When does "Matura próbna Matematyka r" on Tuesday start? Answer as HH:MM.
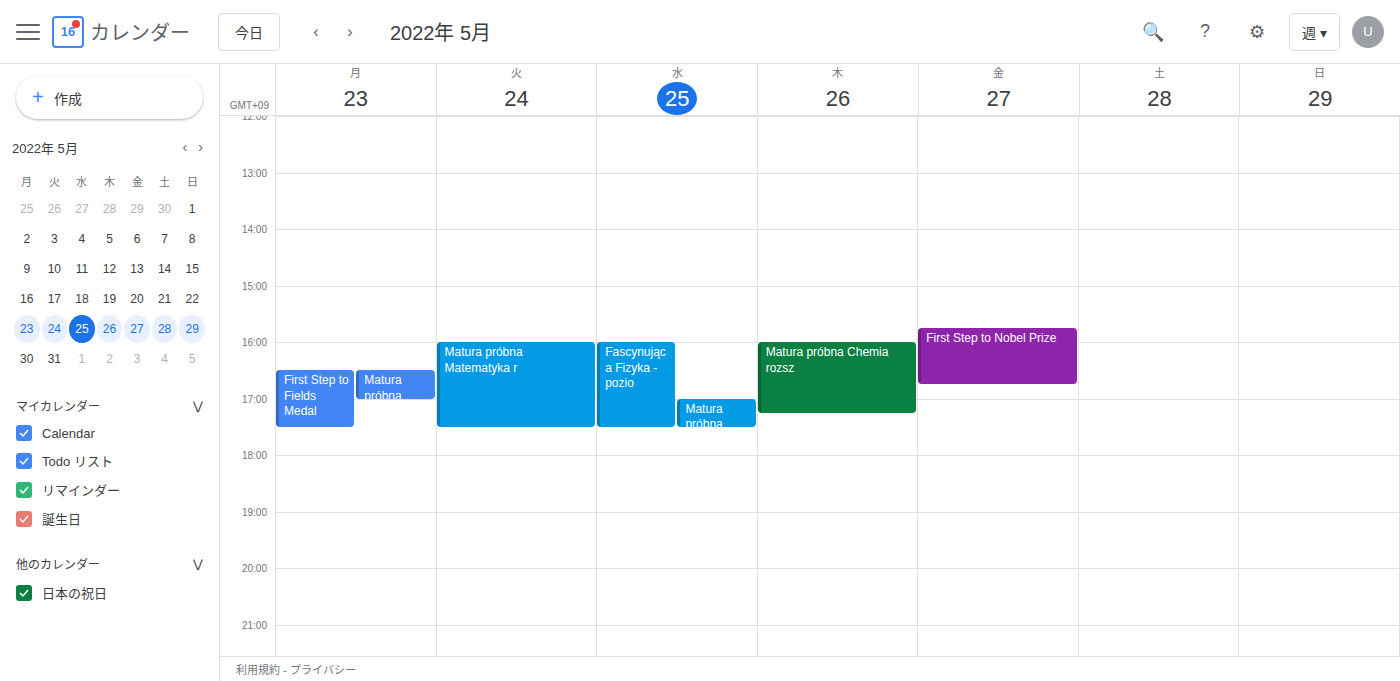
16:00